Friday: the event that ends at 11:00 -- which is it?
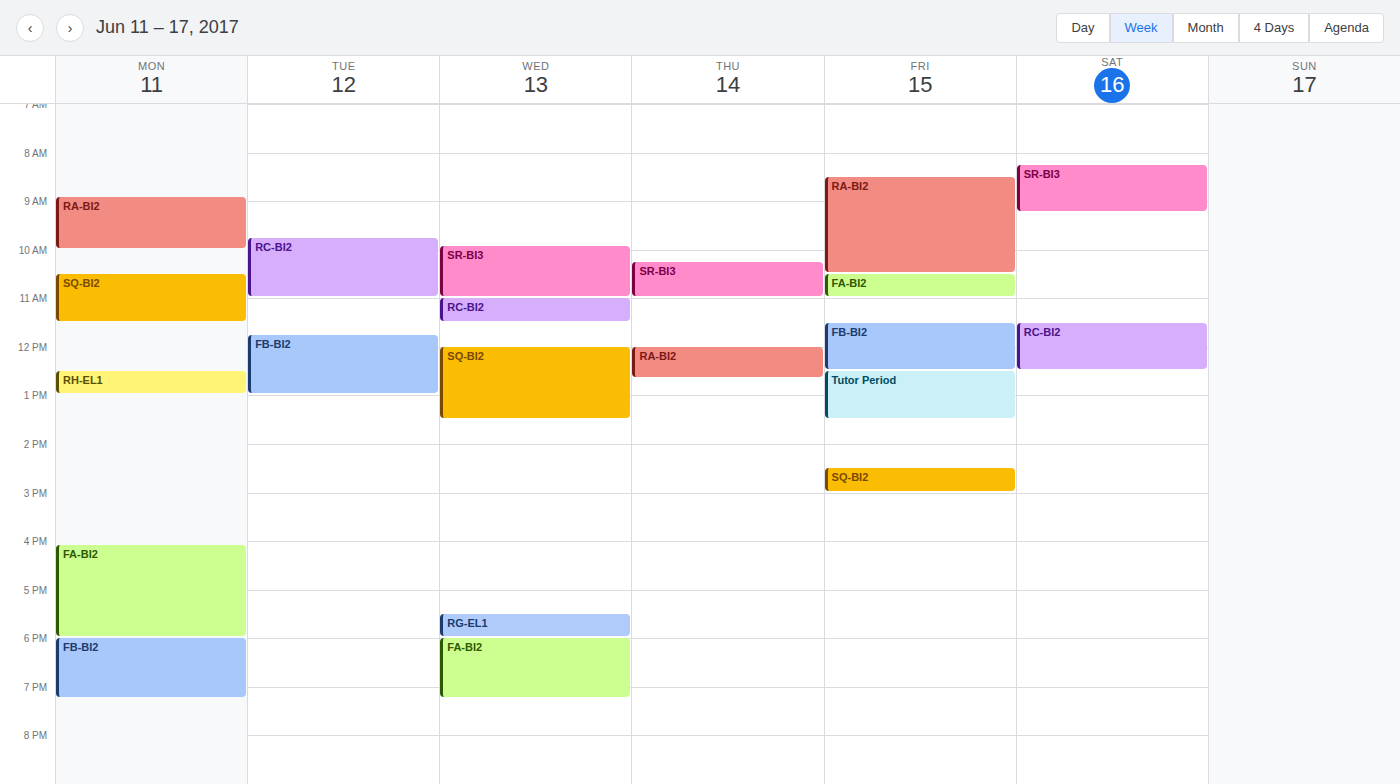
"FA-BI2"